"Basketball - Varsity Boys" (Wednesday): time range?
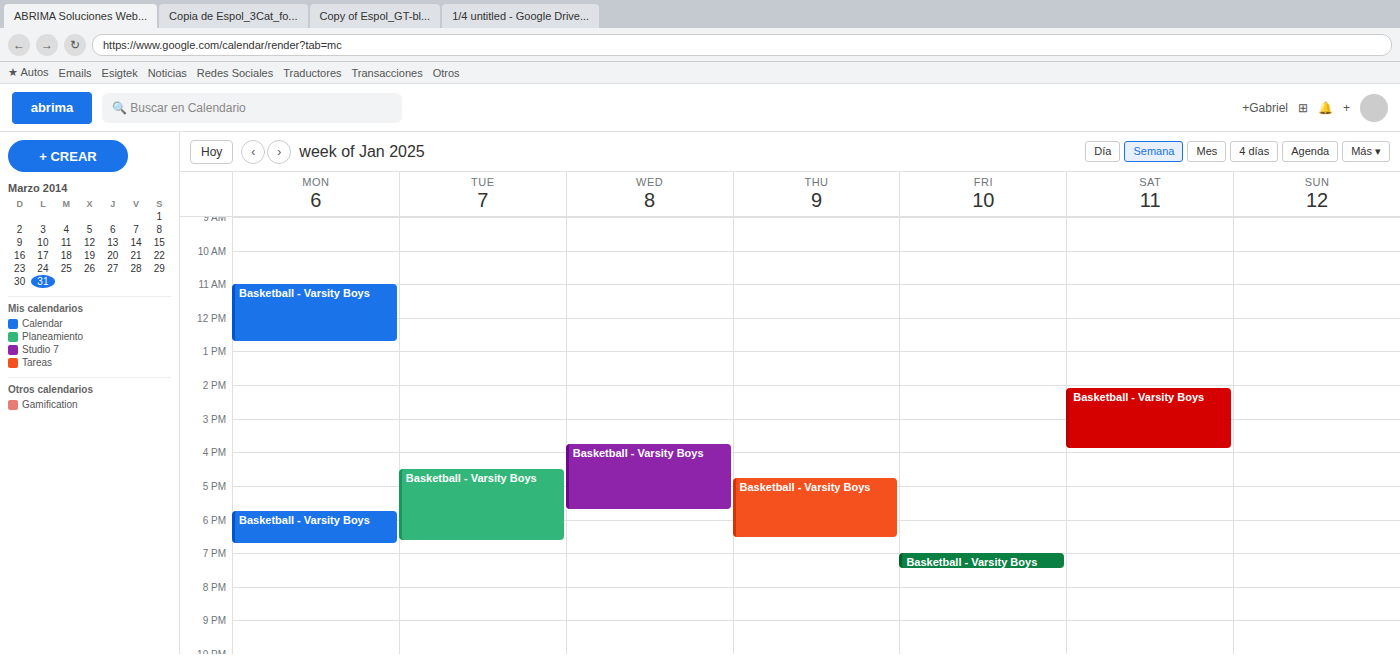
15:45 to 17:45